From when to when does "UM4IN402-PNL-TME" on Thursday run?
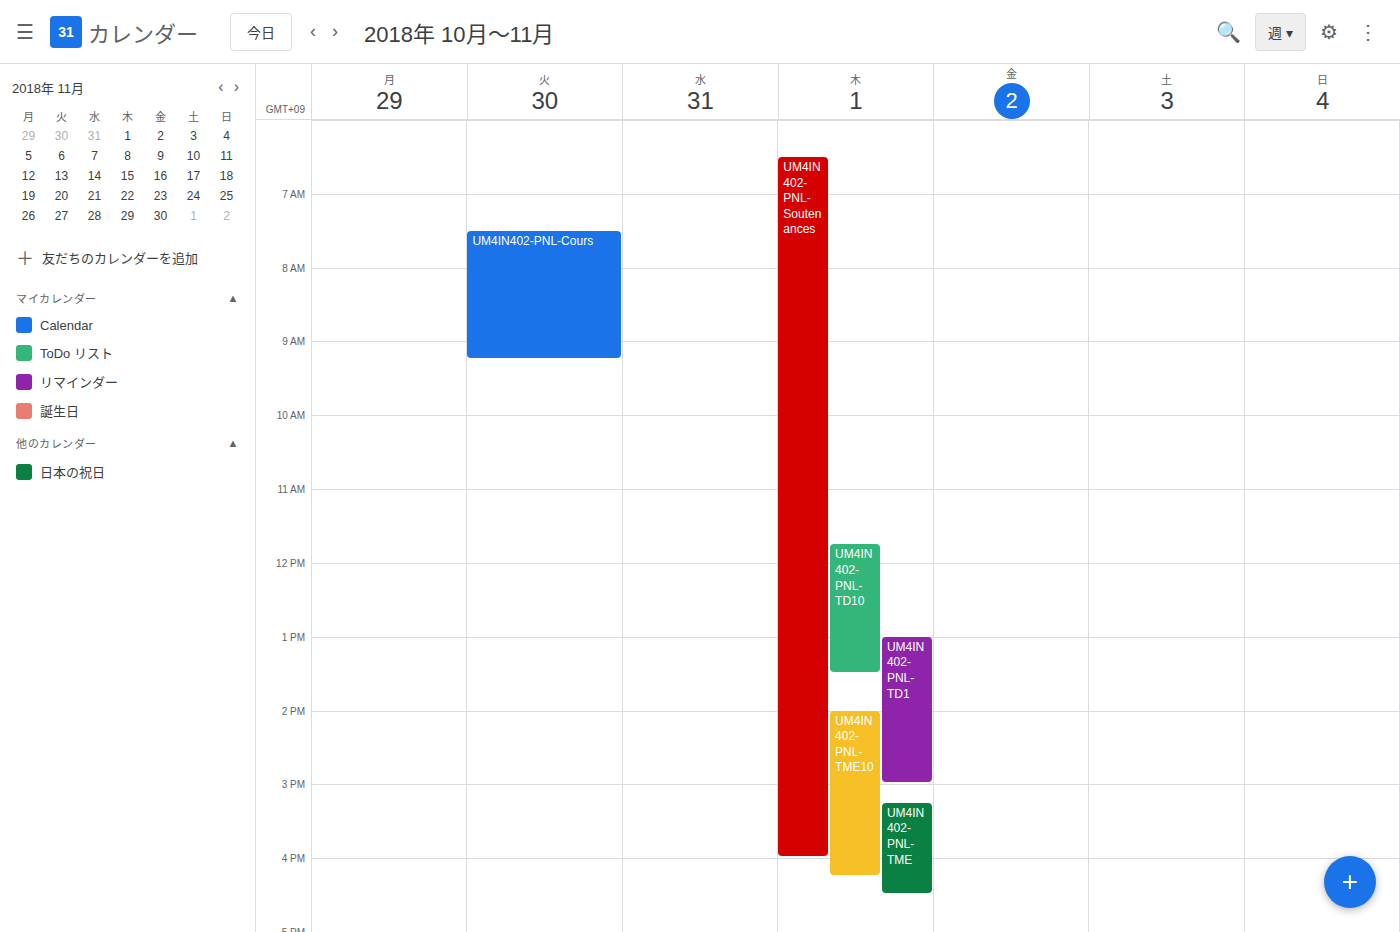
15:15 to 16:30